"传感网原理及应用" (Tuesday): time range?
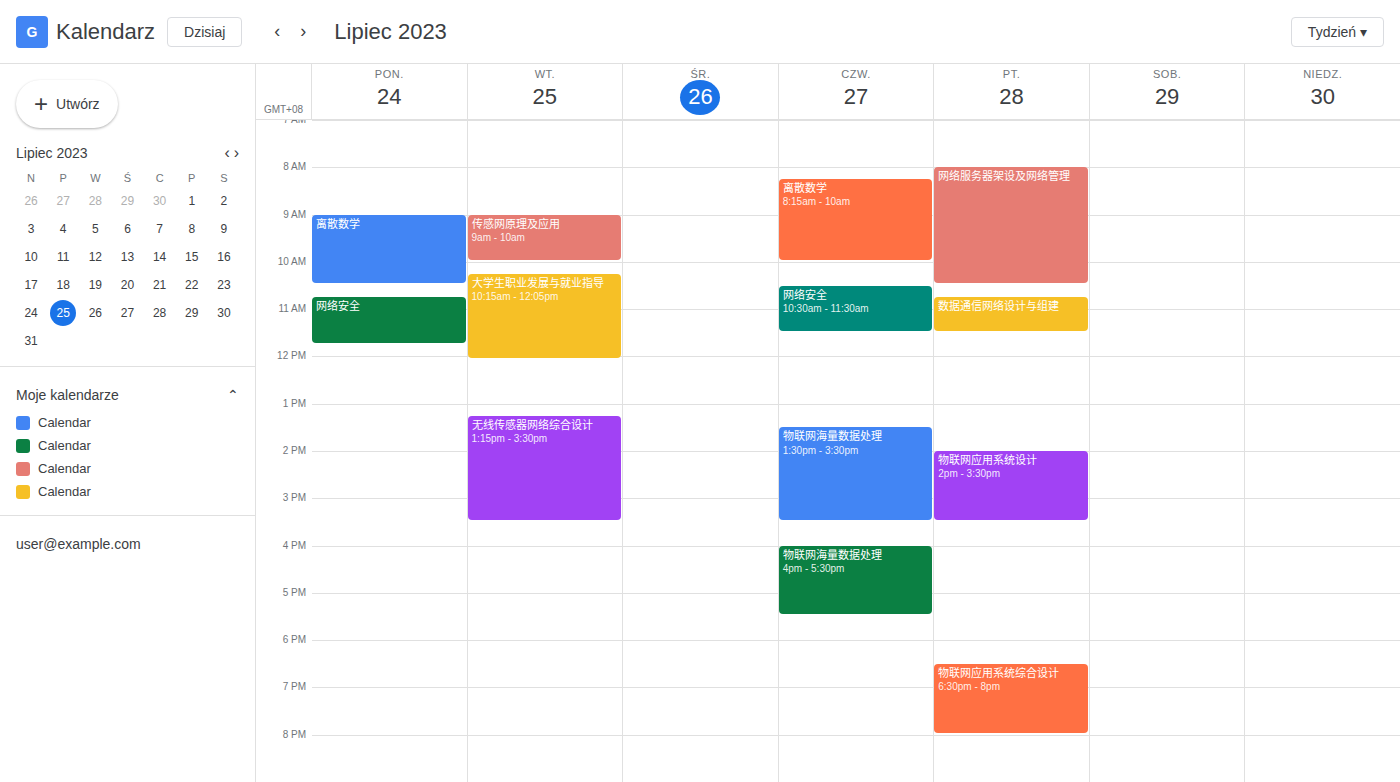
9:00 AM to 10:00 AM